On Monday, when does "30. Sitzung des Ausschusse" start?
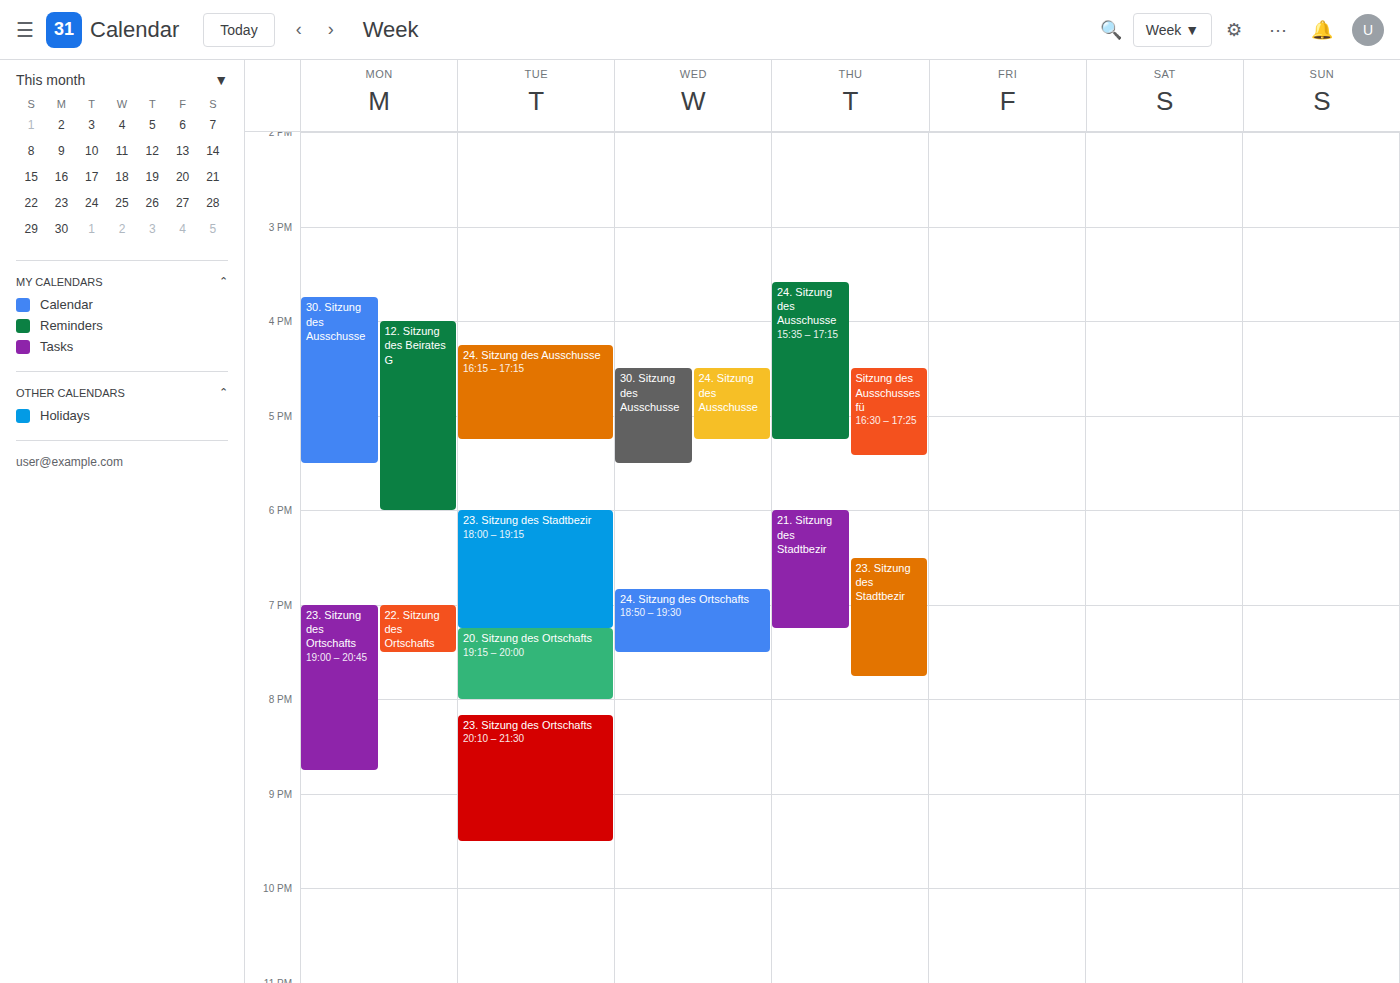
3:45 PM